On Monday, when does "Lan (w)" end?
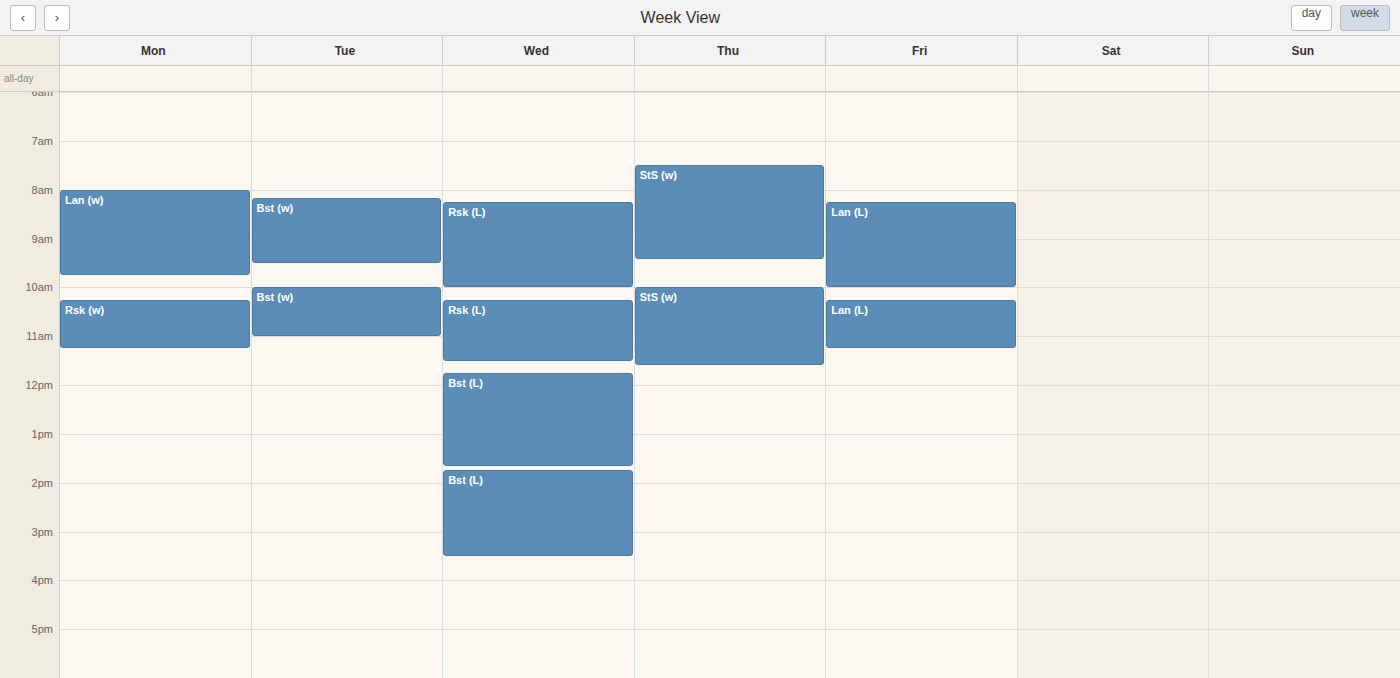
9:45 AM